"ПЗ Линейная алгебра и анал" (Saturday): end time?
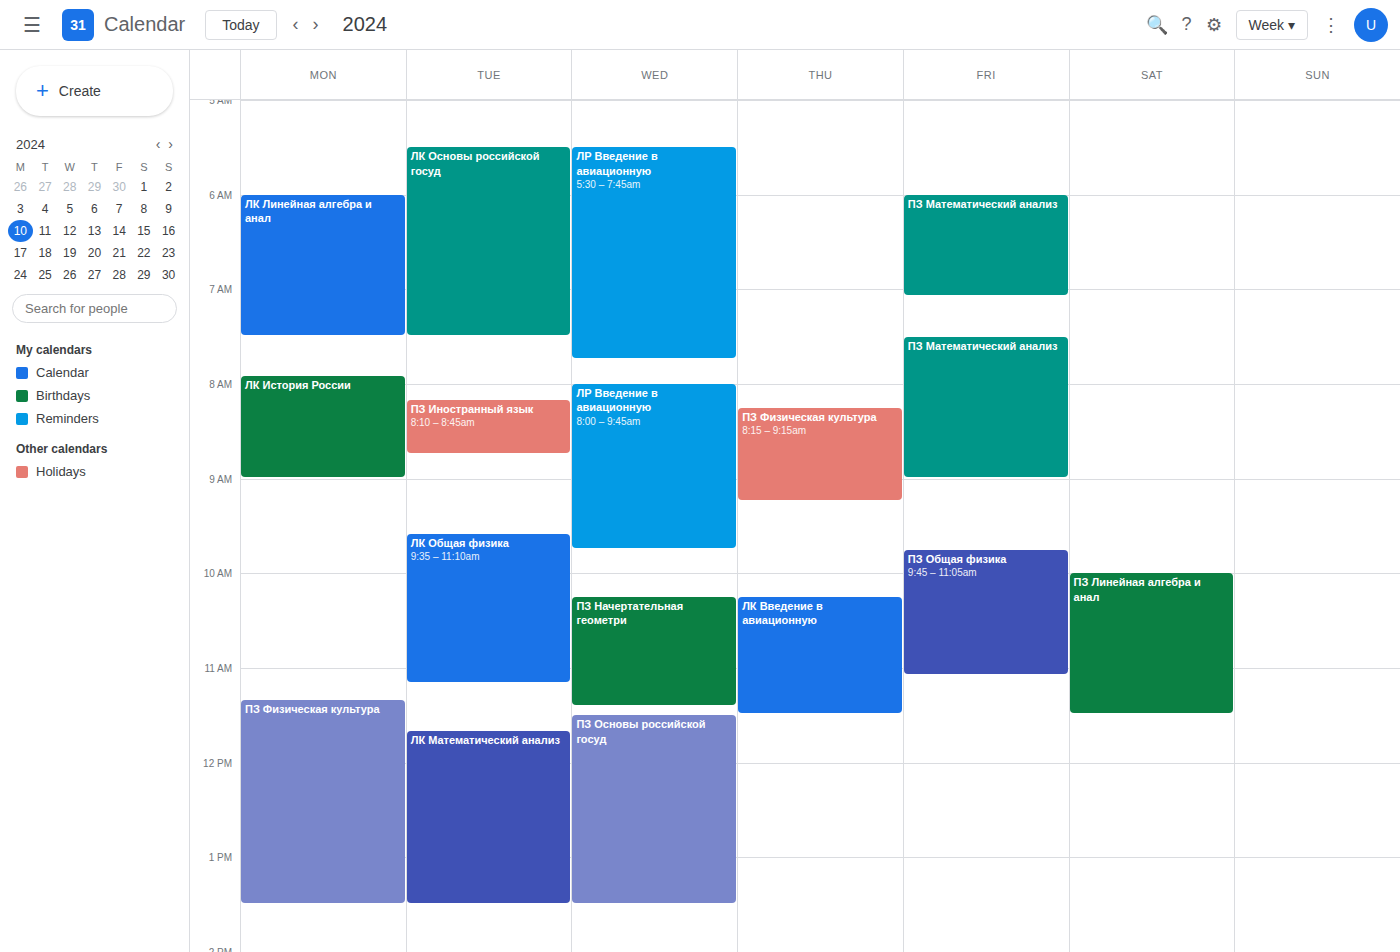
11:30 AM